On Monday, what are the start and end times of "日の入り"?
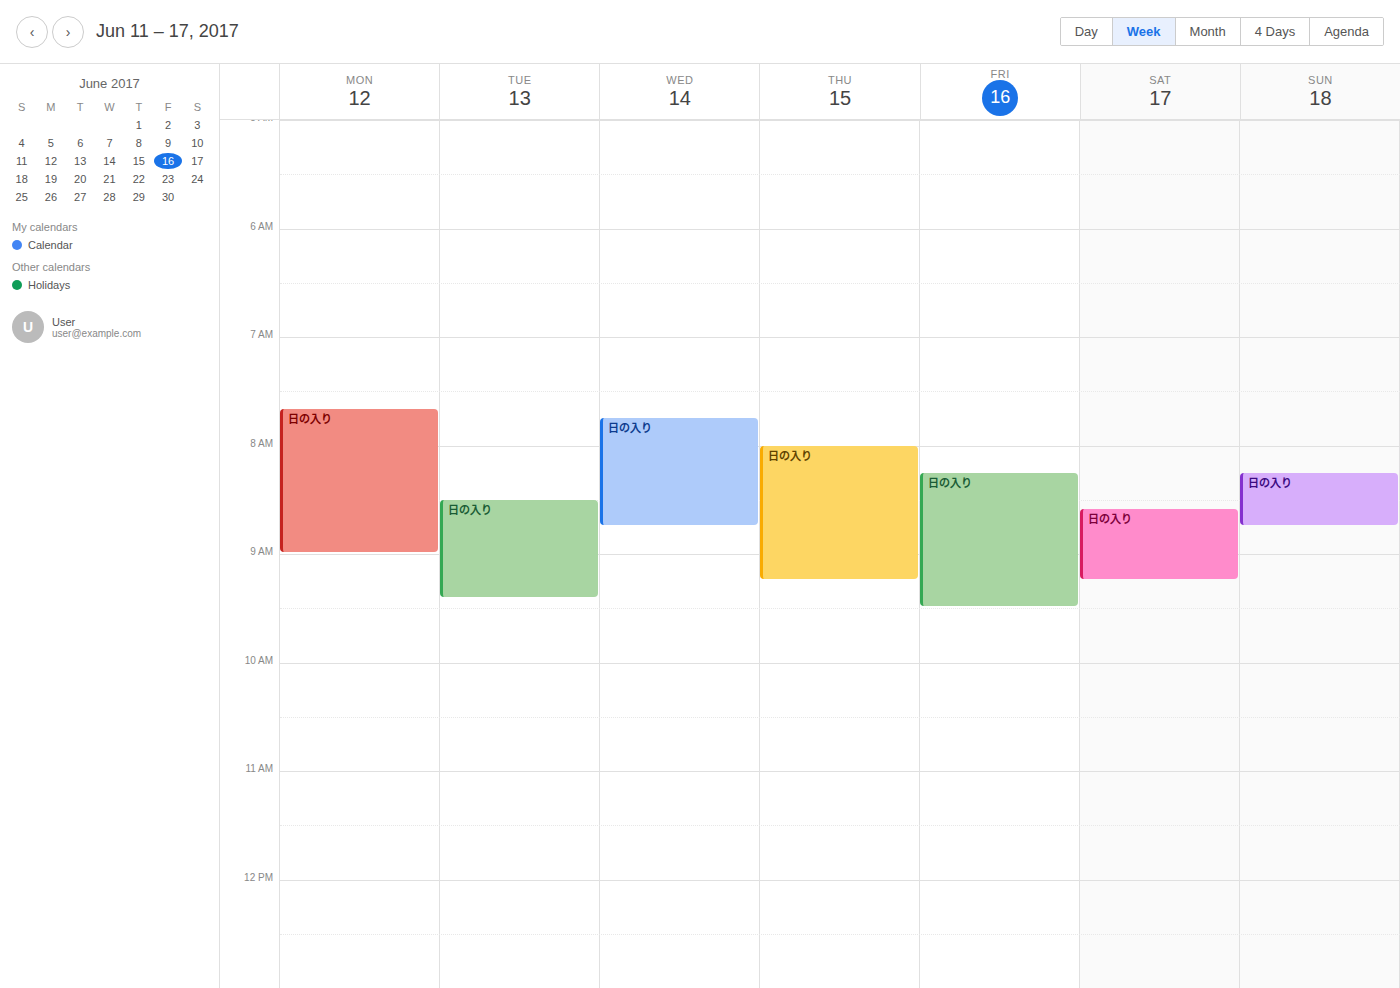
7:40 AM to 9:00 AM